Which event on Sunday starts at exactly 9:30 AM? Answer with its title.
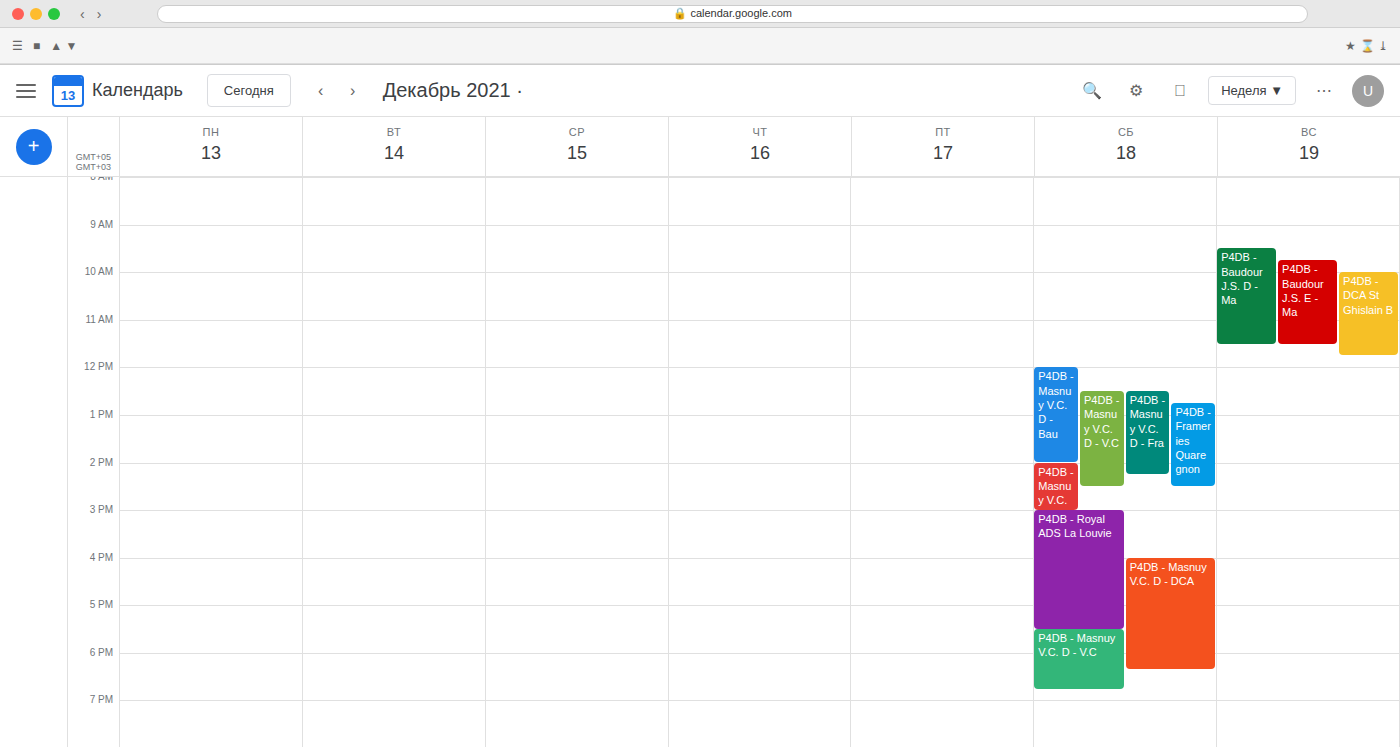
"P4DB - Baudour J.S. D - Ma"